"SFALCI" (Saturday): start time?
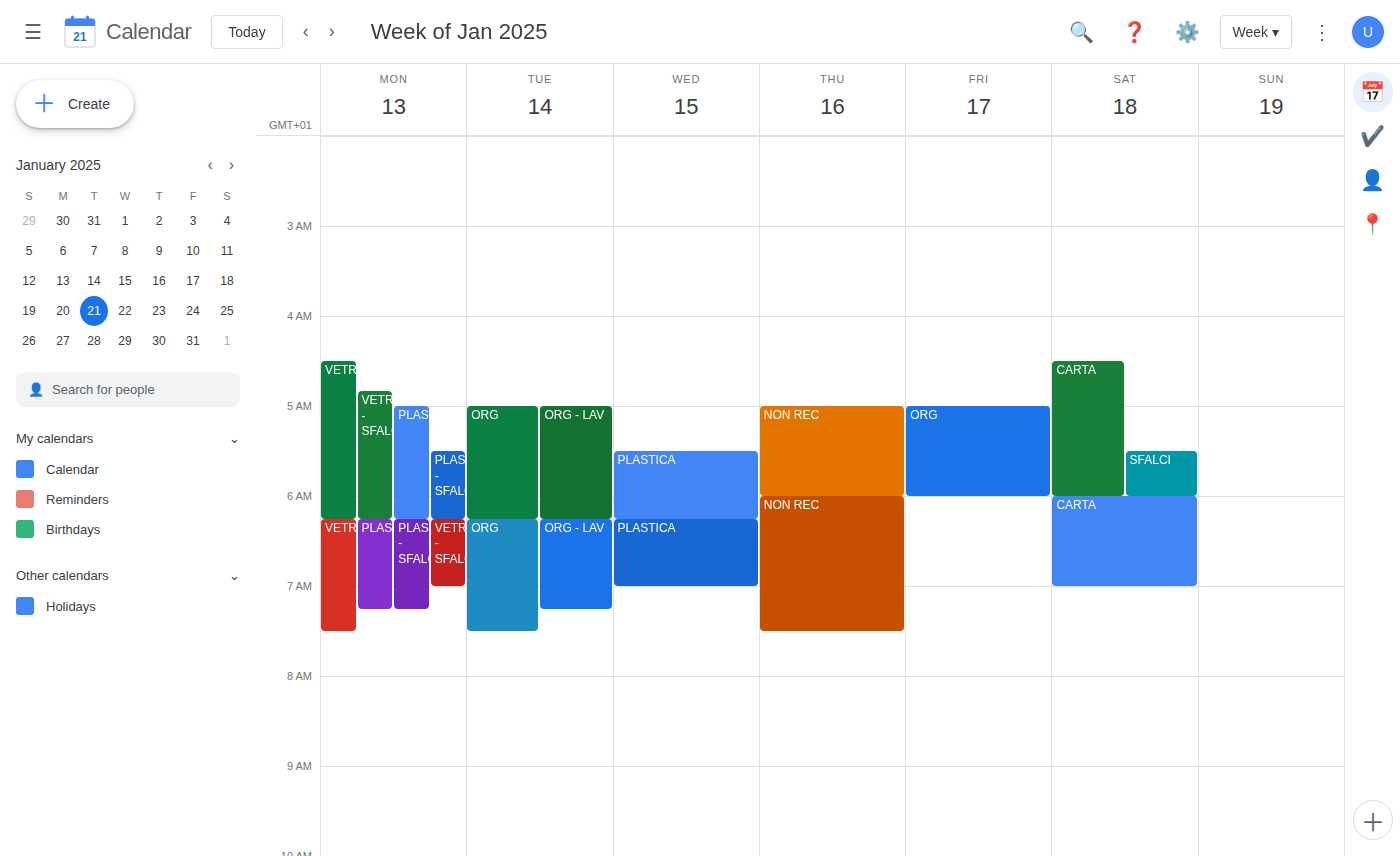
5:30 AM